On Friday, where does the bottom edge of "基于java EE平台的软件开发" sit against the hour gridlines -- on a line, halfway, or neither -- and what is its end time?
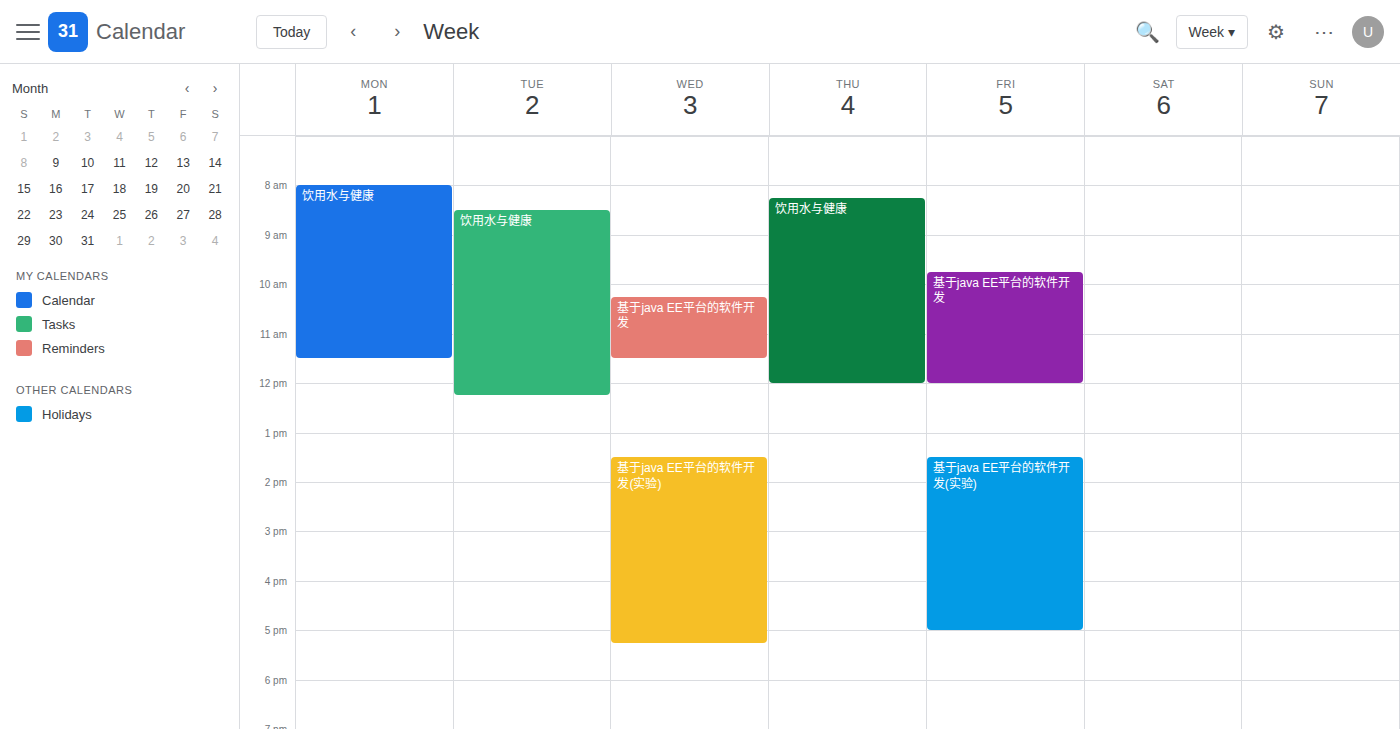
12:00 PM -- exactly on the 12 PM line.